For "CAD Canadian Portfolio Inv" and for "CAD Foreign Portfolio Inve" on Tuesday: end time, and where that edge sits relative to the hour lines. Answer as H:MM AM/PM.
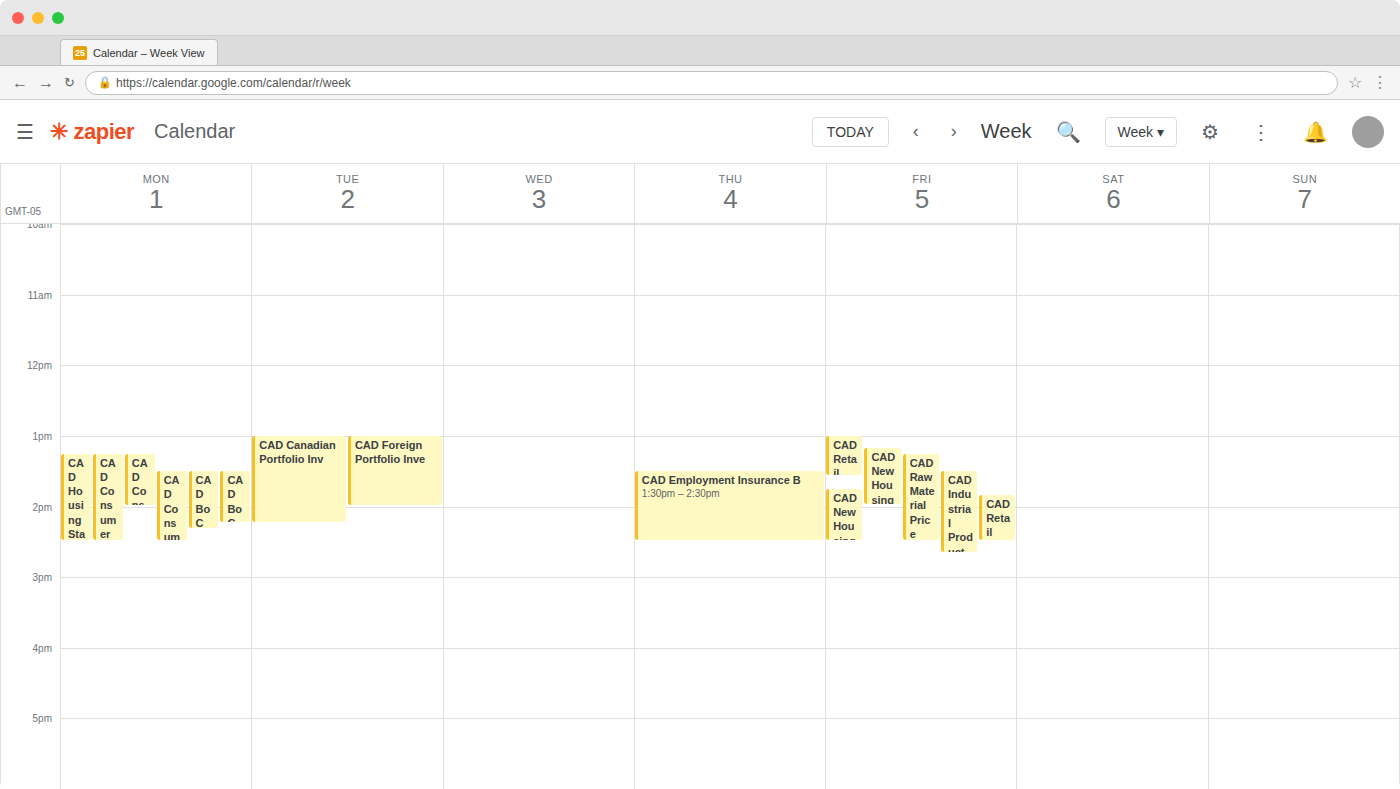
"CAD Canadian Portfolio Inv": 2:15 PM, neither: a quarter of the way from the 2 PM line to the 3 PM line. "CAD Foreign Portfolio Inve": 2:00 PM, exactly on the 2 PM line.